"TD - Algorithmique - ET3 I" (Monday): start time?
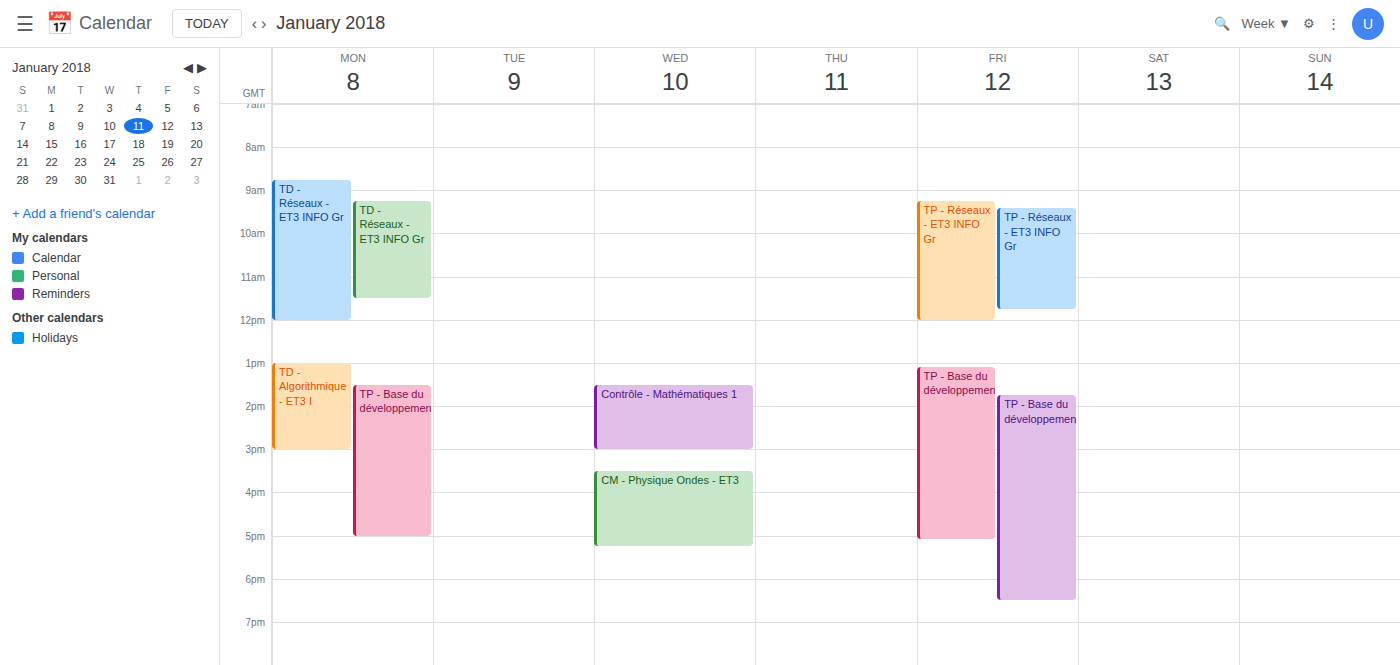
1:00 PM